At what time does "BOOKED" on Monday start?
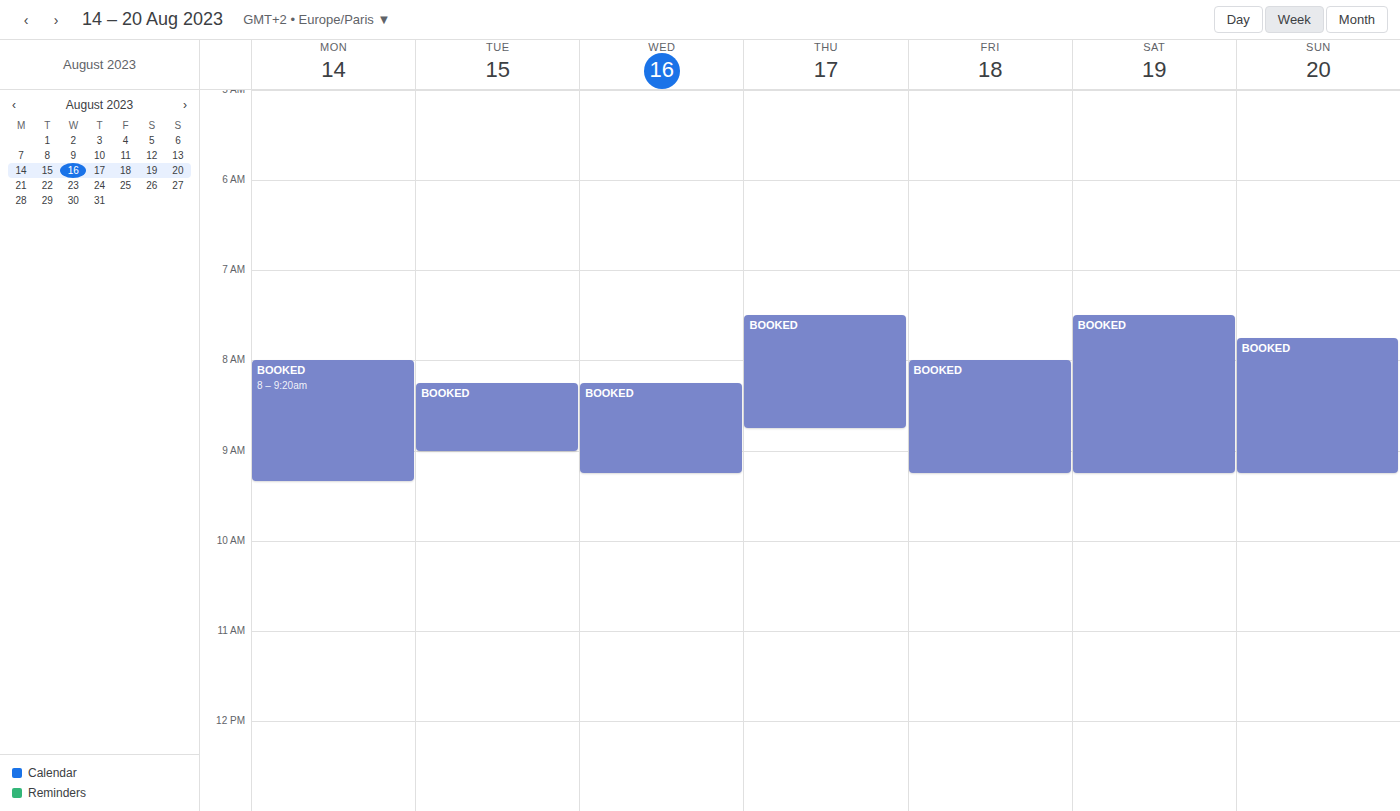
8:00 AM